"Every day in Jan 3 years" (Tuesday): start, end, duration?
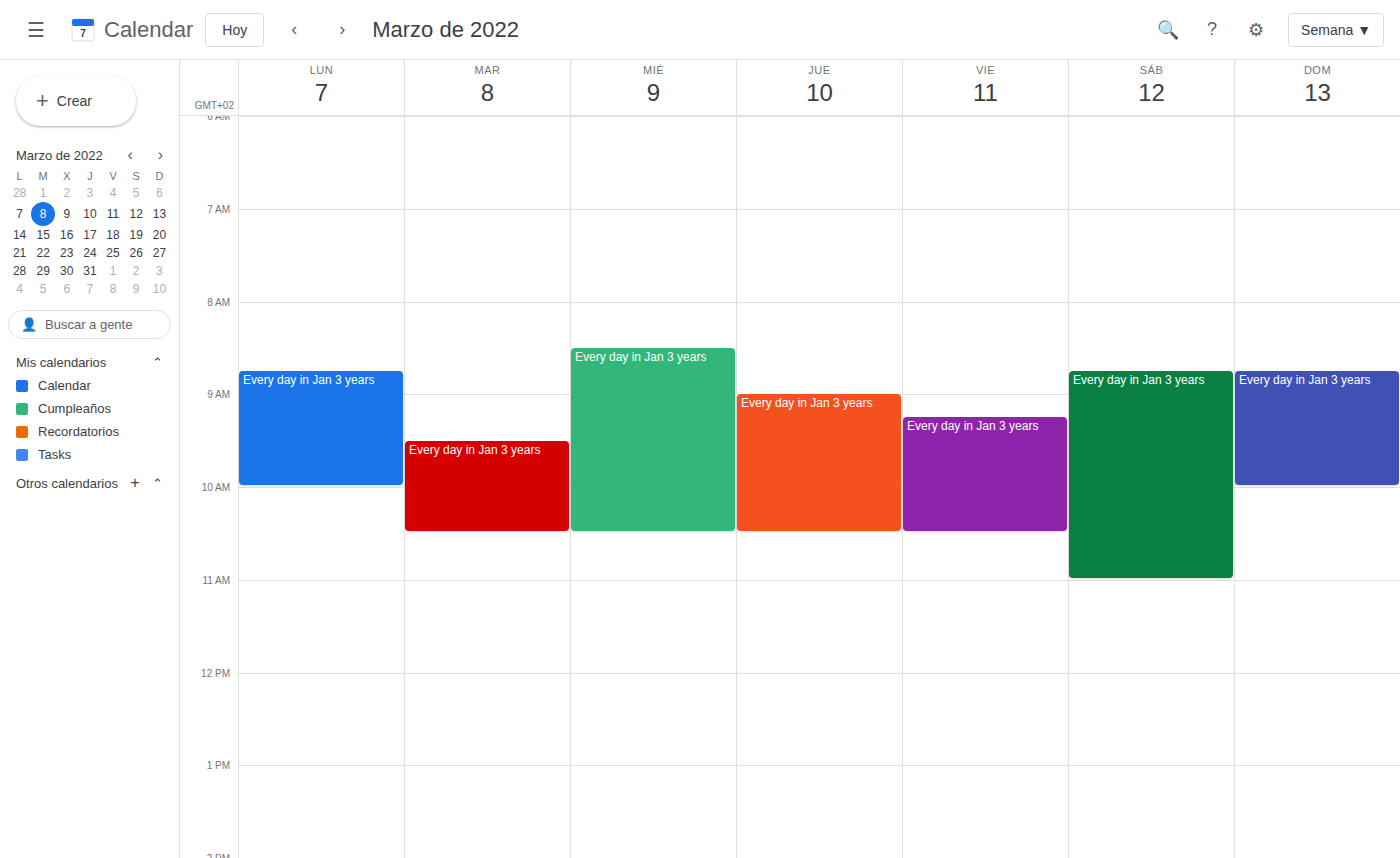
9:30 AM to 10:30 AM, 1 hour